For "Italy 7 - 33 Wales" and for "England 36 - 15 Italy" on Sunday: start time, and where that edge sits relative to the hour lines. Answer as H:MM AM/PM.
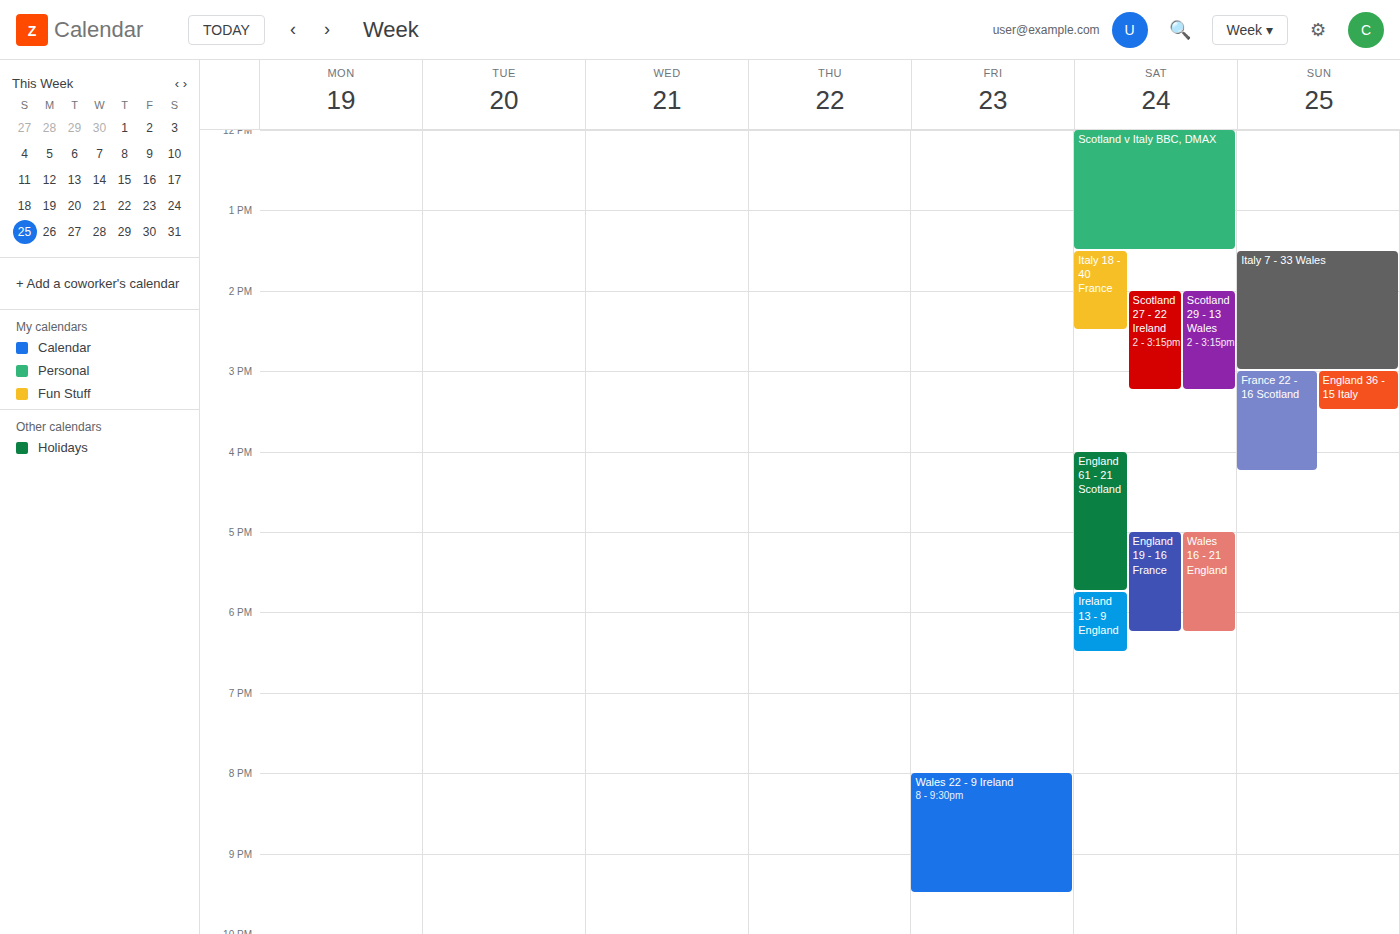
"Italy 7 - 33 Wales": 1:30 PM, halfway between the 1 PM and 2 PM lines. "England 36 - 15 Italy": 3:00 PM, exactly on the 3 PM line.